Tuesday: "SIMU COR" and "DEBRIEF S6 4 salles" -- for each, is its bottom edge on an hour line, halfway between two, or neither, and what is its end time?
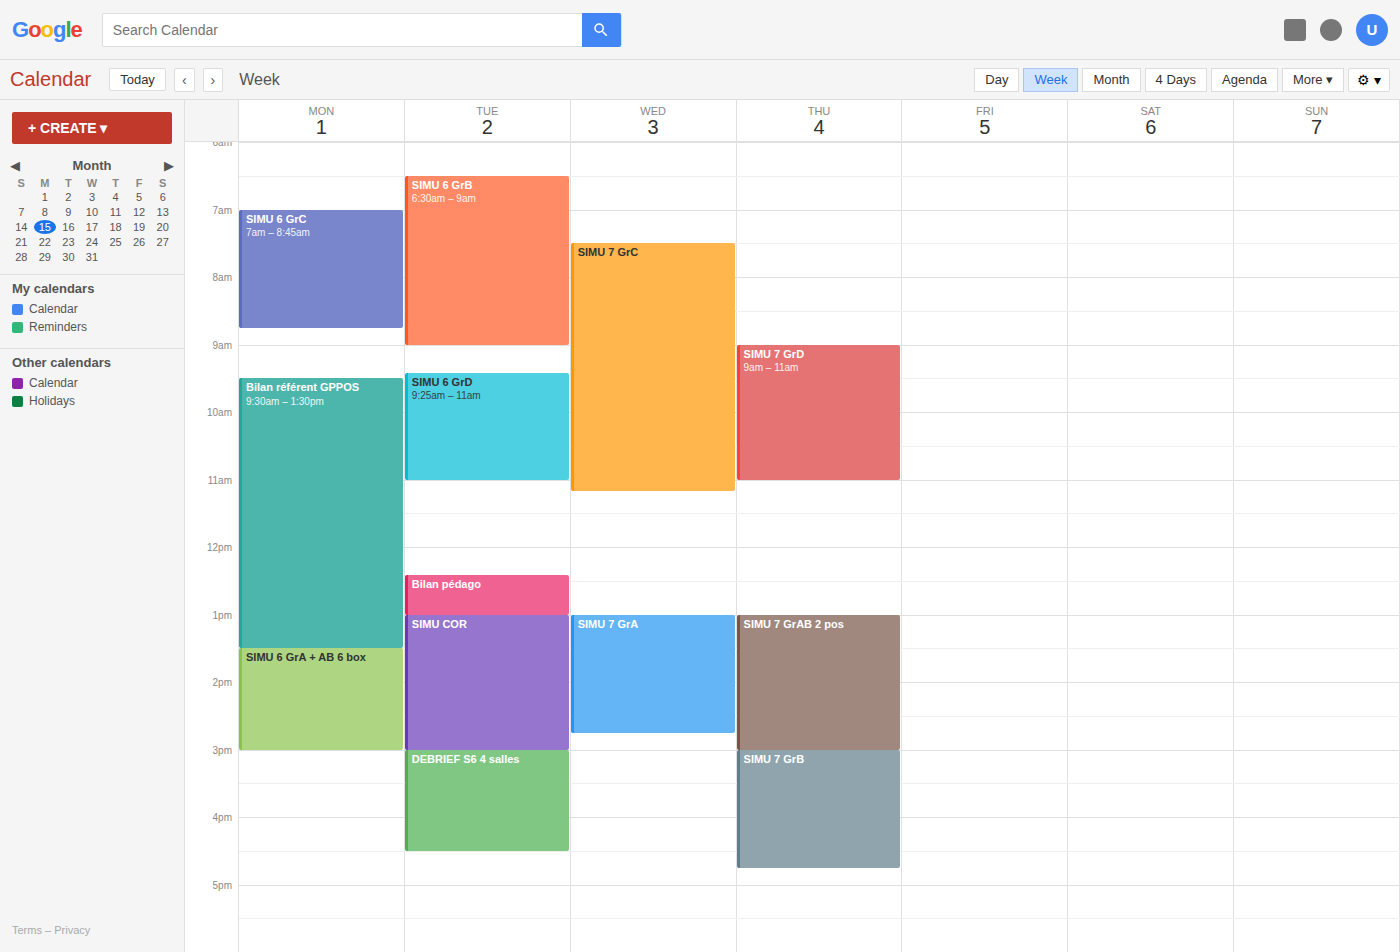
"SIMU COR": 3:00 PM, exactly on the 3 PM line. "DEBRIEF S6 4 salles": 4:30 PM, halfway between the 4 PM and 5 PM lines.